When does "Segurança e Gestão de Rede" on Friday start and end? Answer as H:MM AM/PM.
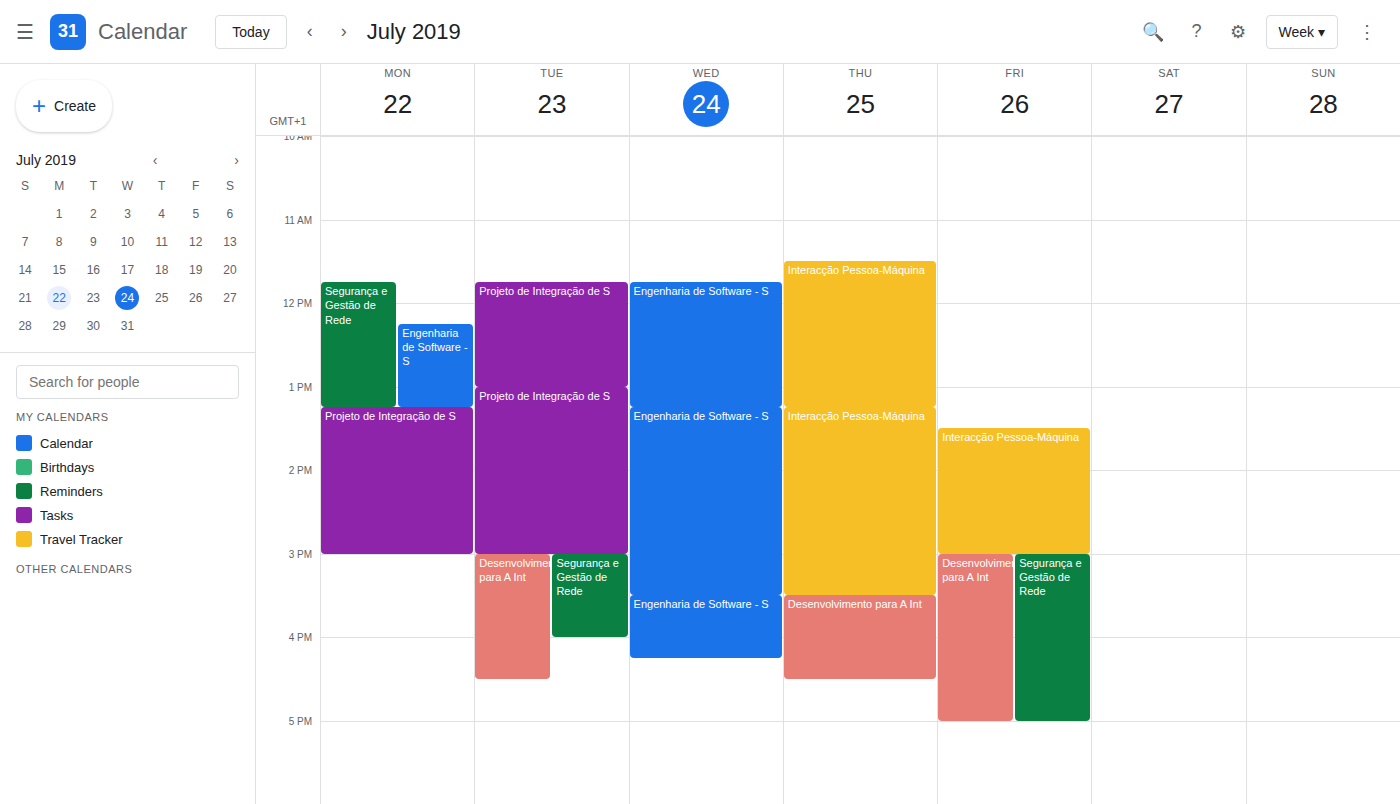
3:00 PM to 5:00 PM